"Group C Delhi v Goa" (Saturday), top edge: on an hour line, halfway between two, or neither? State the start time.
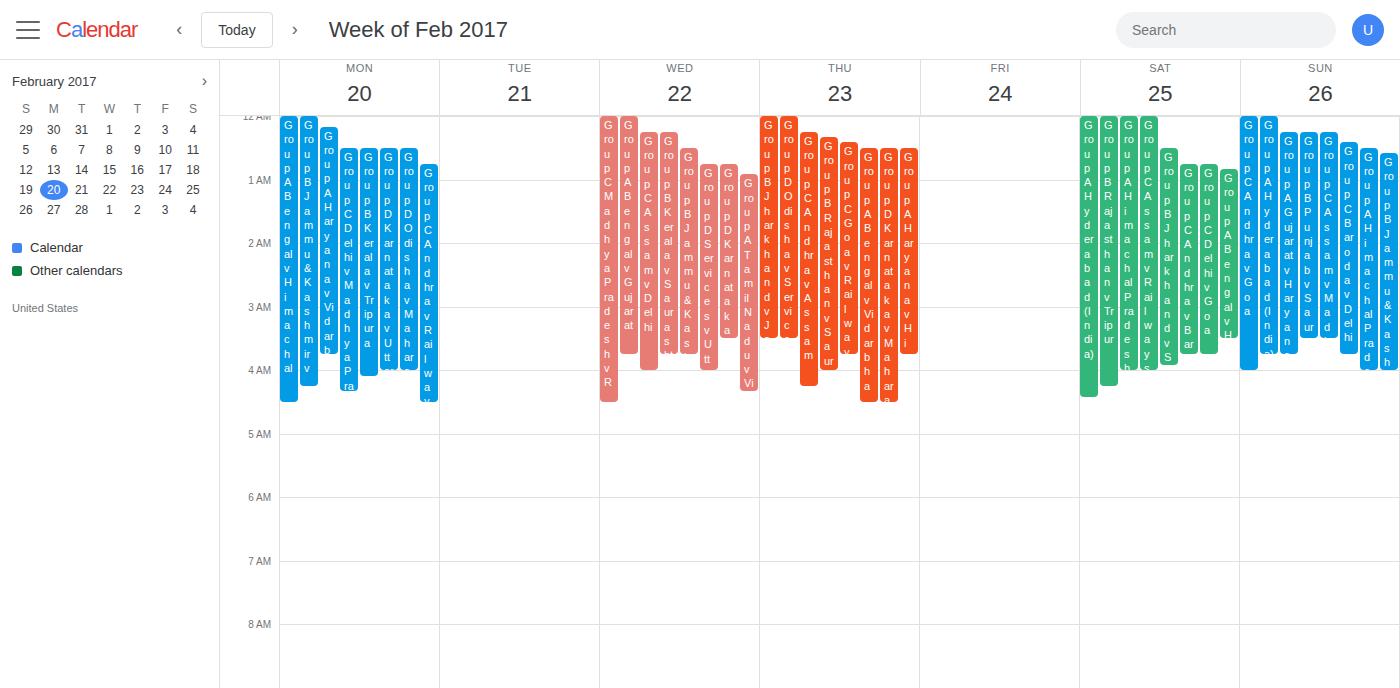
00:45 -- neither: three quarters of the way from the 00:00 line to the 01:00 line.